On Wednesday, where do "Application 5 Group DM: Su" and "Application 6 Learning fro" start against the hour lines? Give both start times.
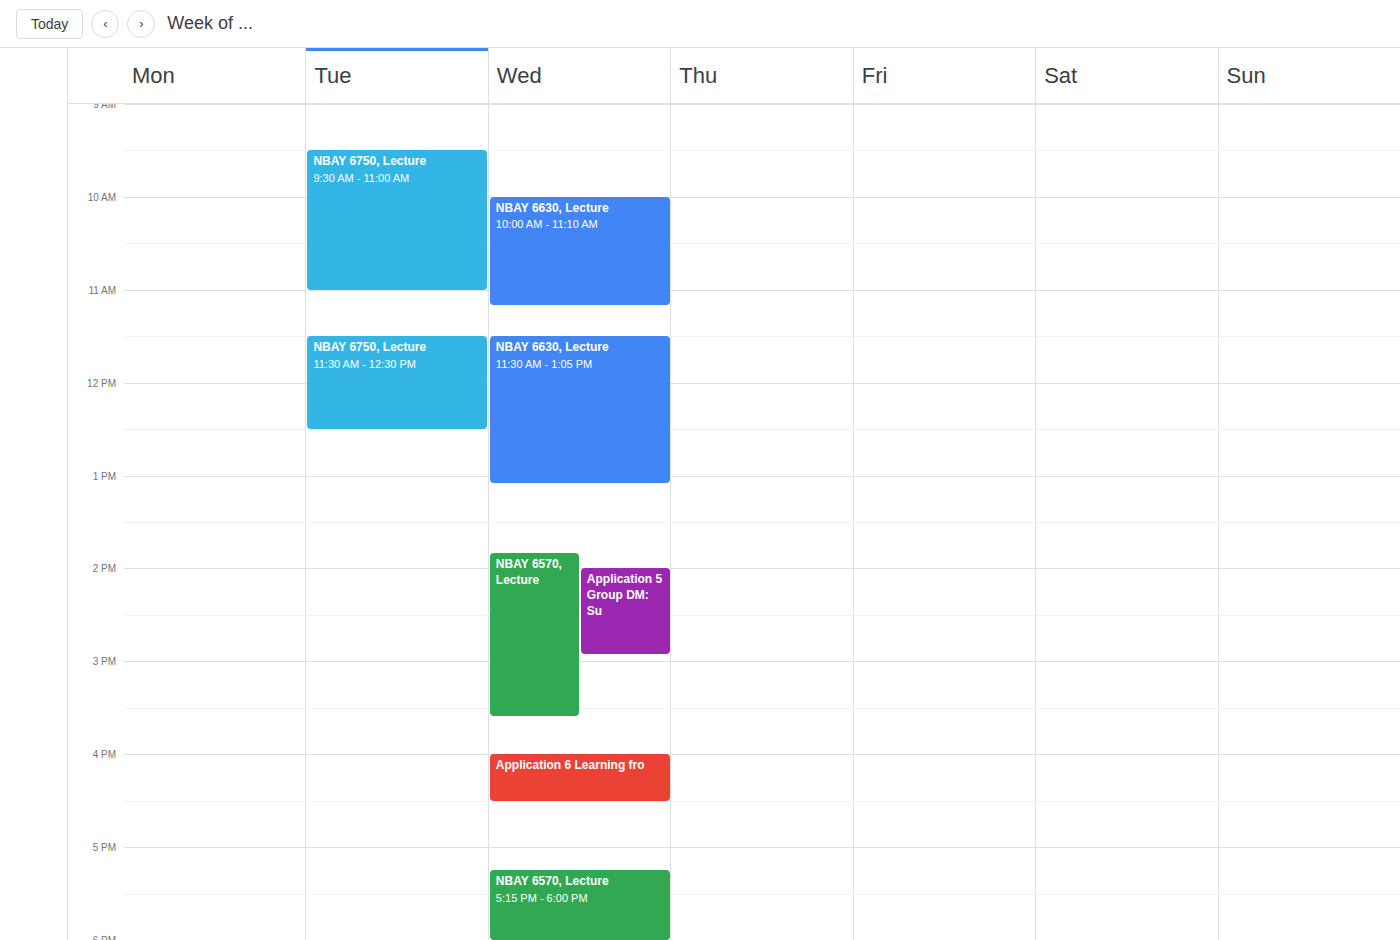
"Application 5 Group DM: Su": 2:00 PM, exactly on the 2 PM line. "Application 6 Learning fro": 4:00 PM, exactly on the 4 PM line.